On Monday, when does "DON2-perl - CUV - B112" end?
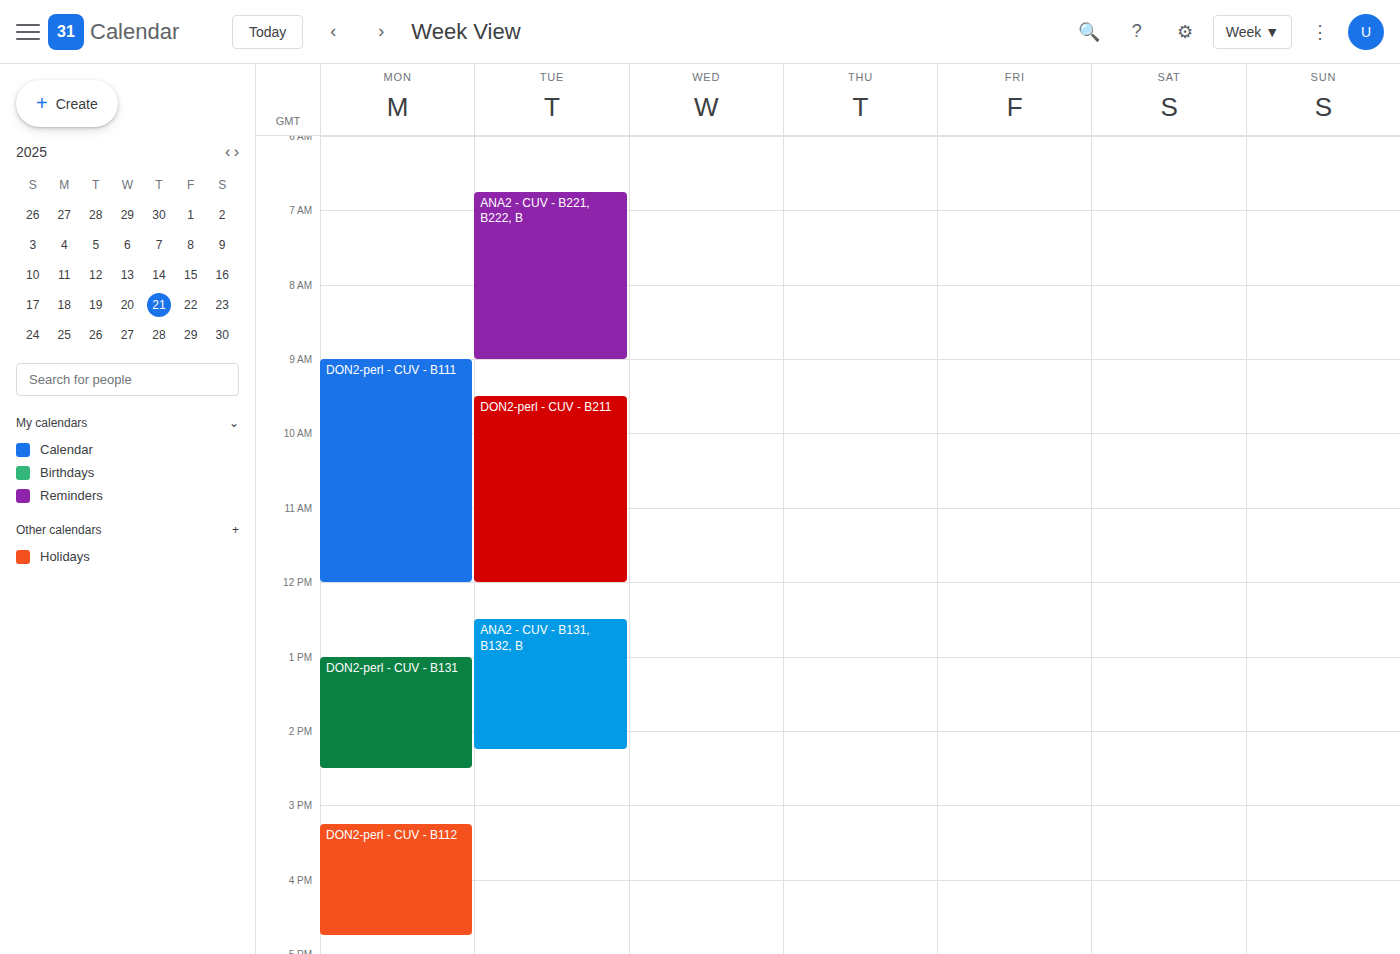
4:45 PM